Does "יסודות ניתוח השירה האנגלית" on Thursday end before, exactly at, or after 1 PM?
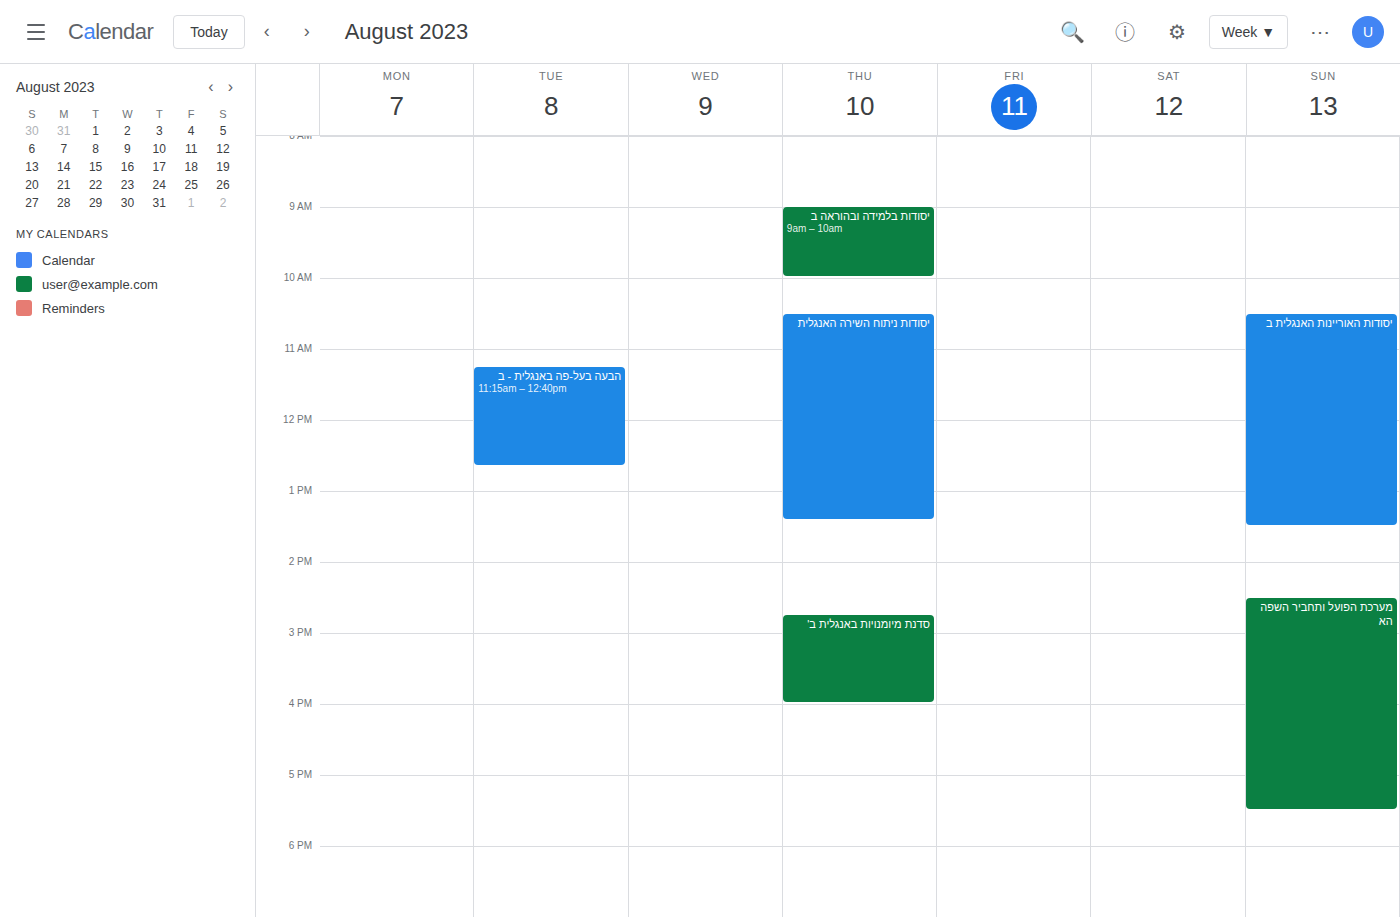
1:25 PM -- after 1 PM, 25 minutes below the 1 PM line.